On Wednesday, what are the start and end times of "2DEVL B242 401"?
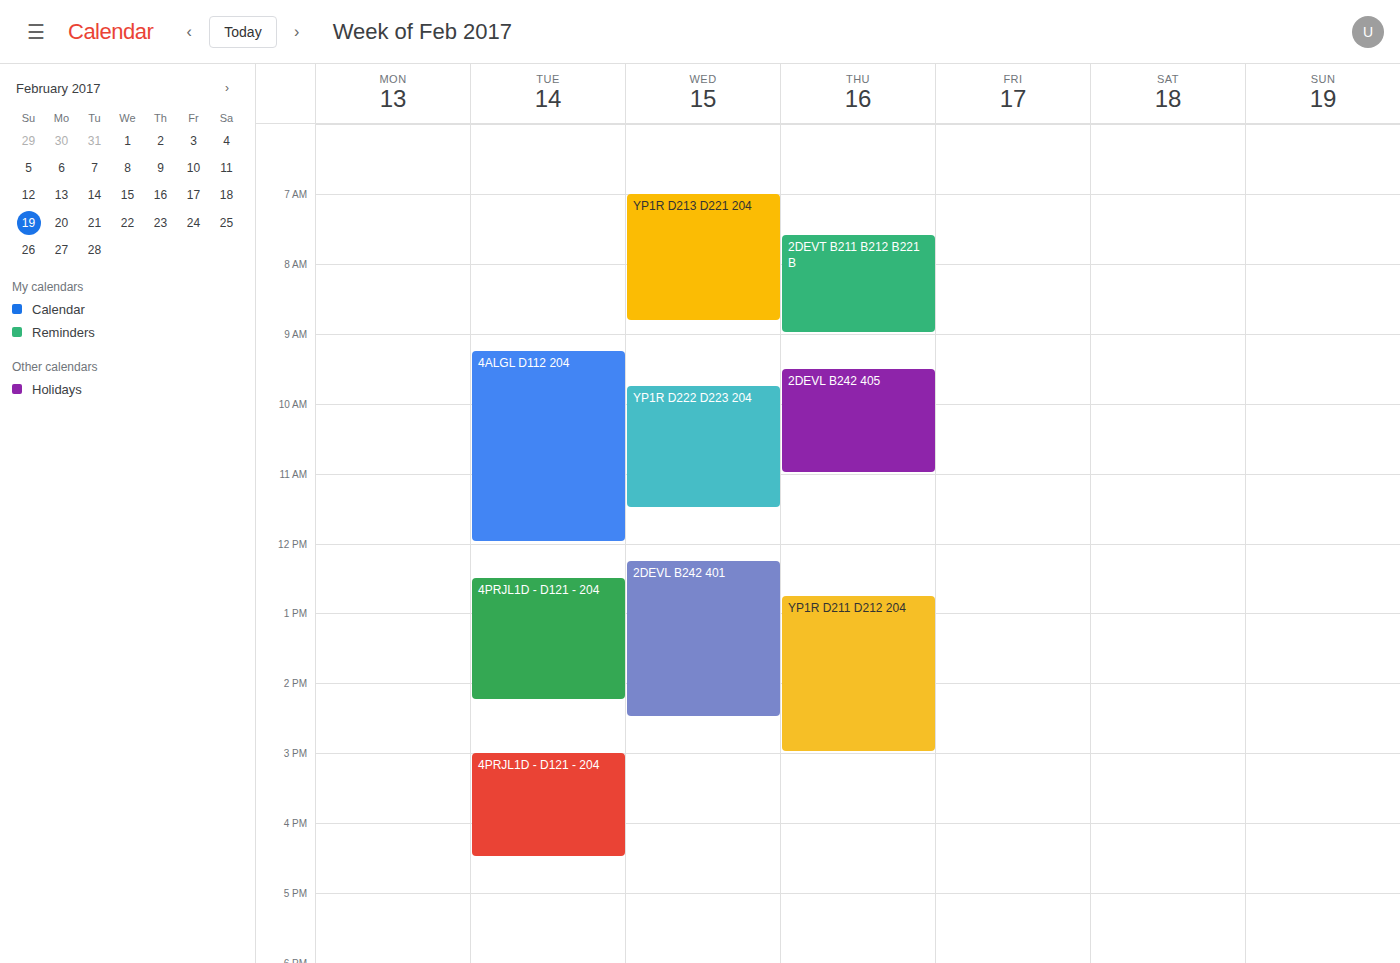
12:15 PM to 2:30 PM